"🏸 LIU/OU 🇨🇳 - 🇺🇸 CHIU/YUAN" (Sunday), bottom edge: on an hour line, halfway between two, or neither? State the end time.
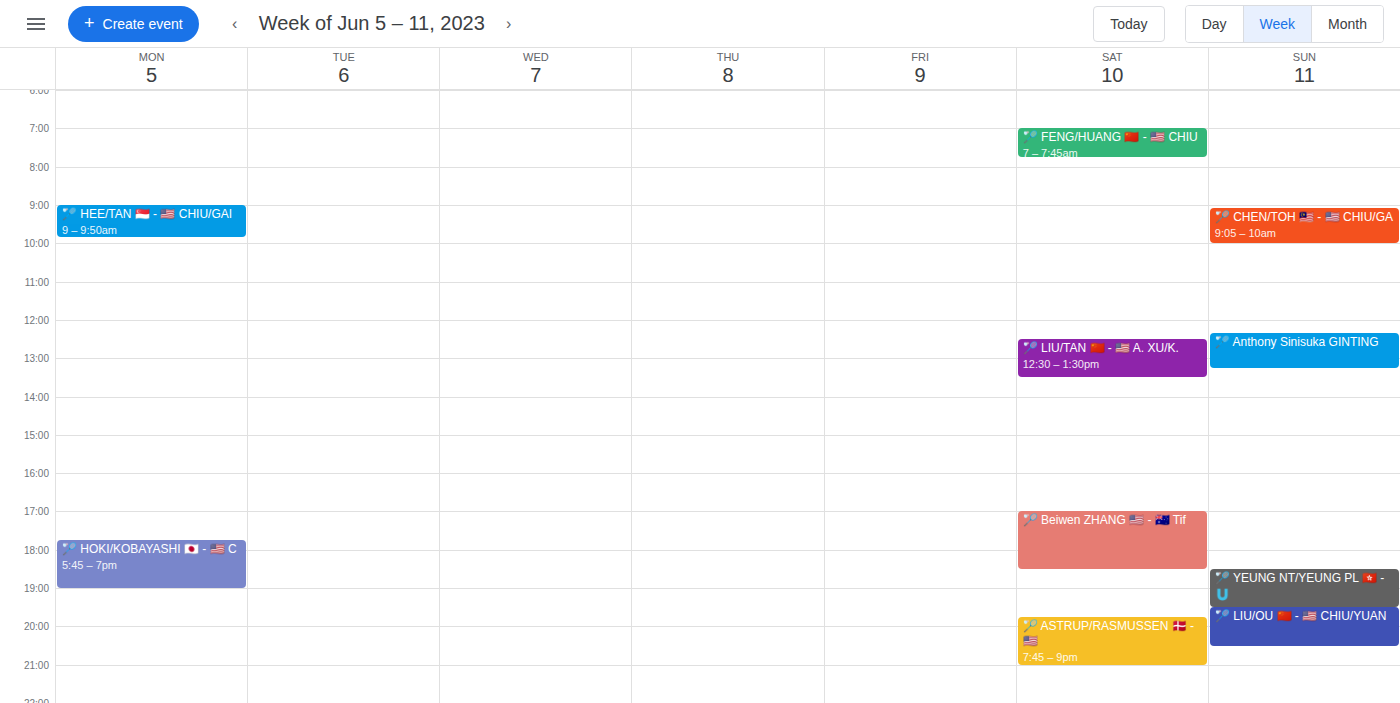
8:30 PM -- halfway between the 8 PM and 9 PM lines.